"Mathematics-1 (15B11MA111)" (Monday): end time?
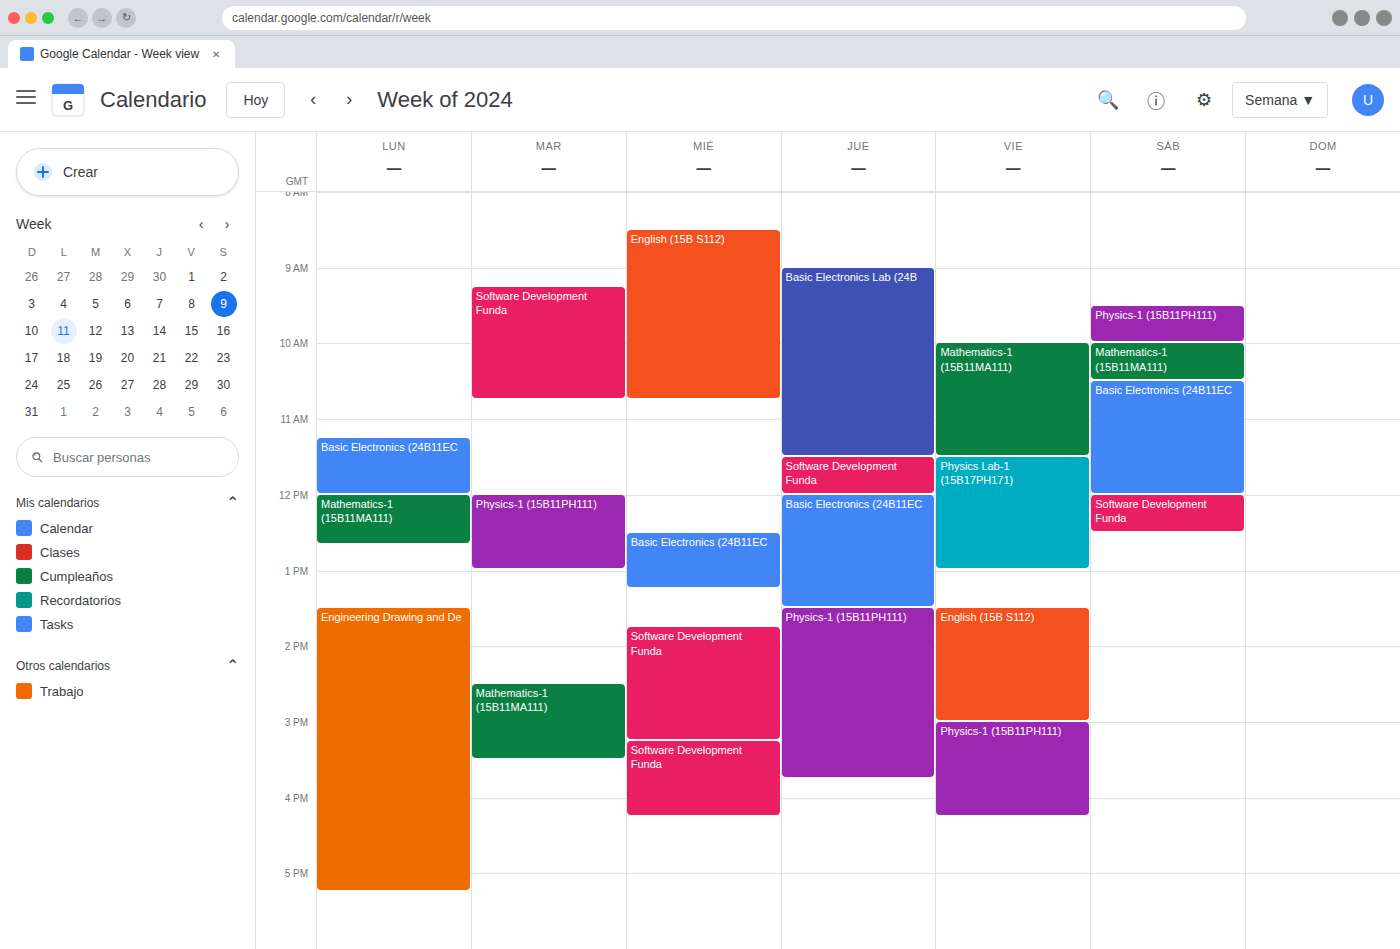
12:40 PM